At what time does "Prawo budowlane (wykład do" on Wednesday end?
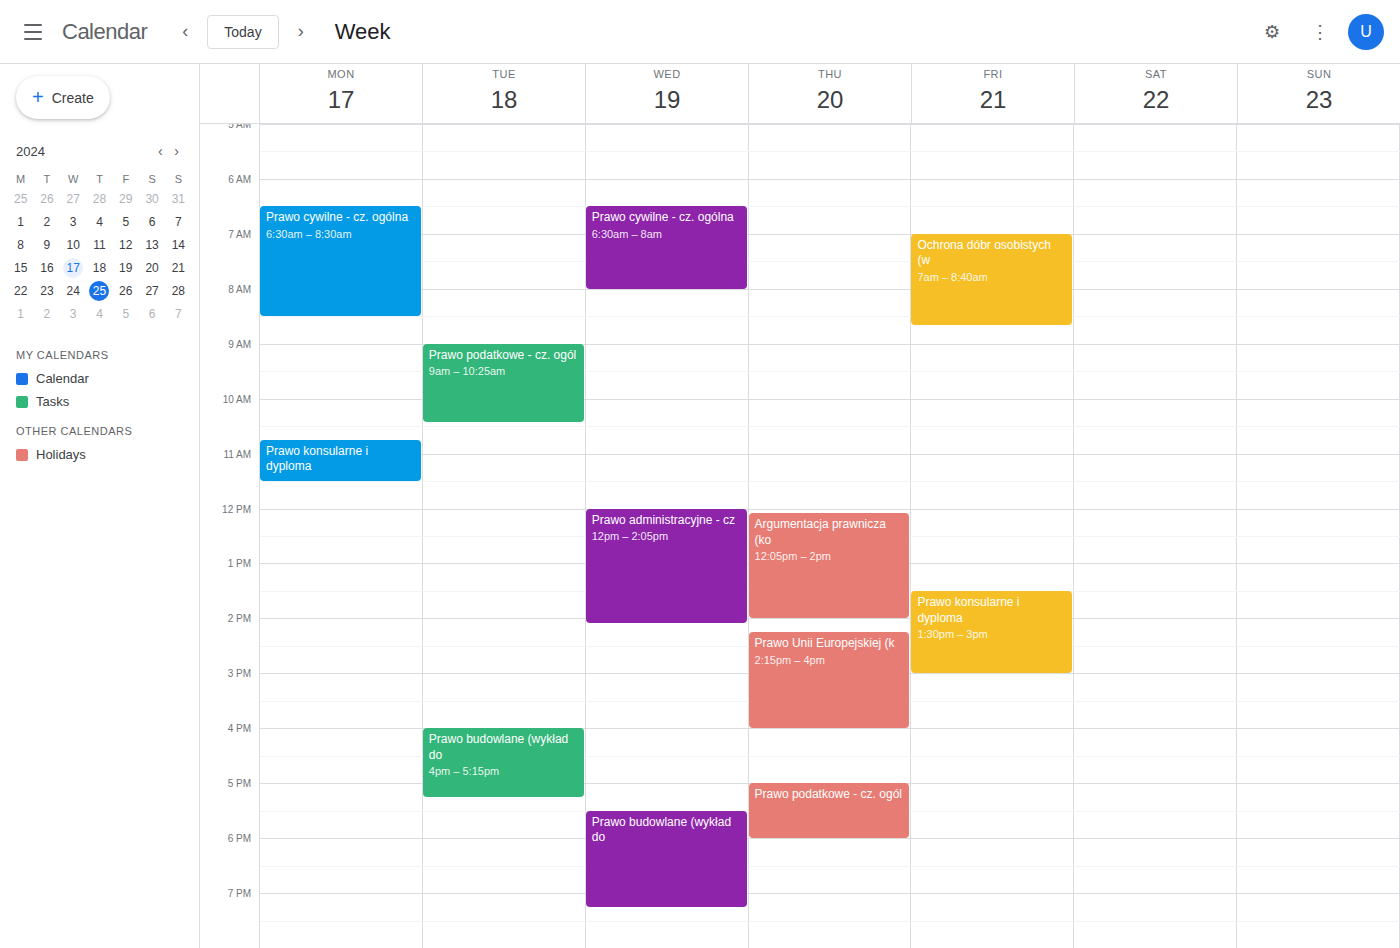
7:15 PM